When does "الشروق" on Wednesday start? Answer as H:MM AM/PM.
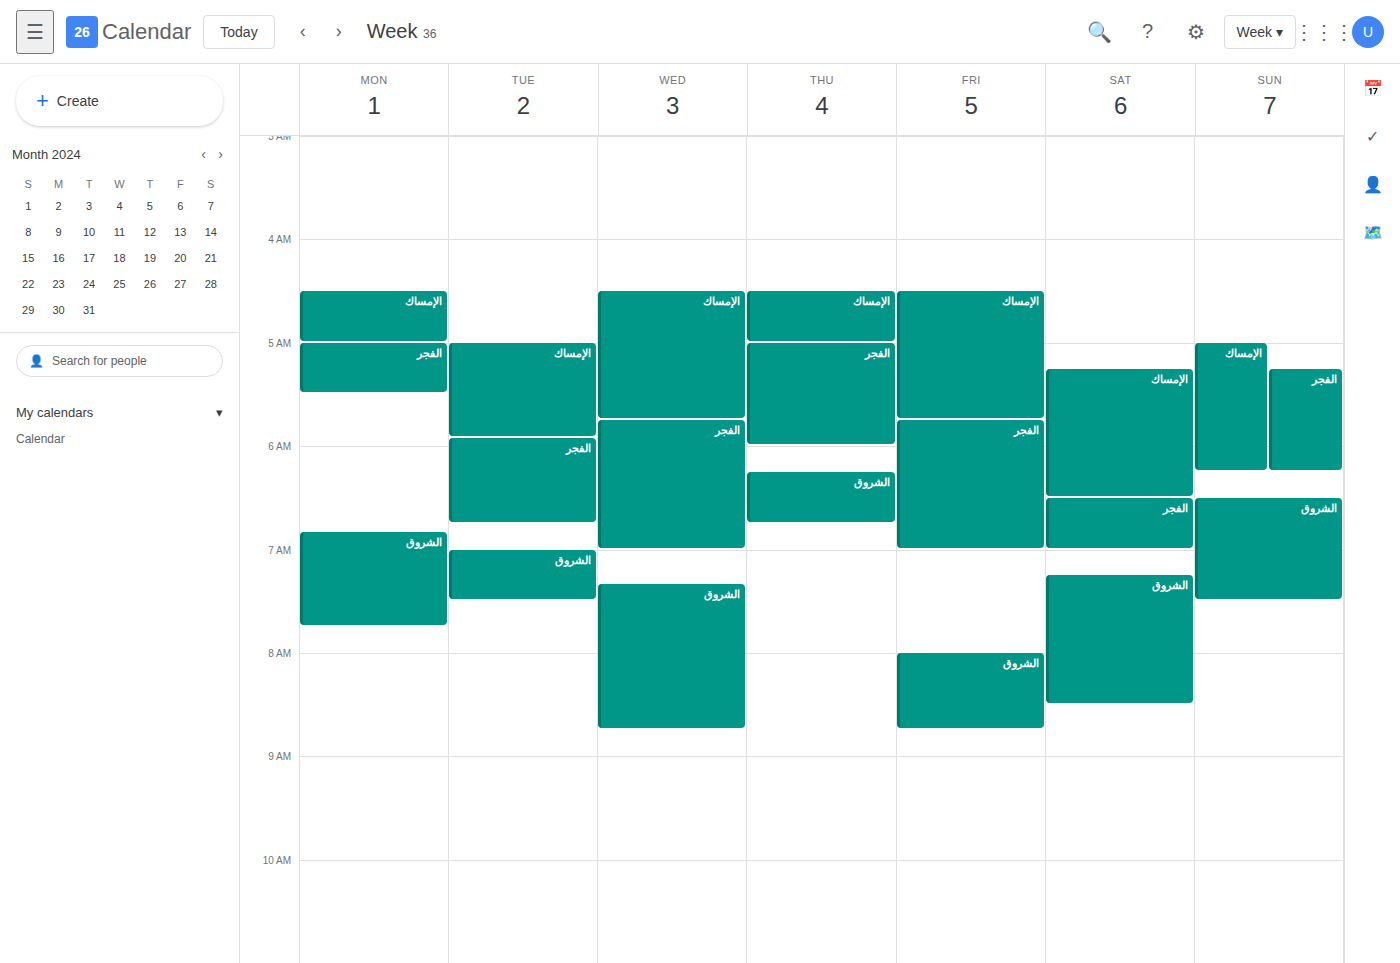
7:20 AM